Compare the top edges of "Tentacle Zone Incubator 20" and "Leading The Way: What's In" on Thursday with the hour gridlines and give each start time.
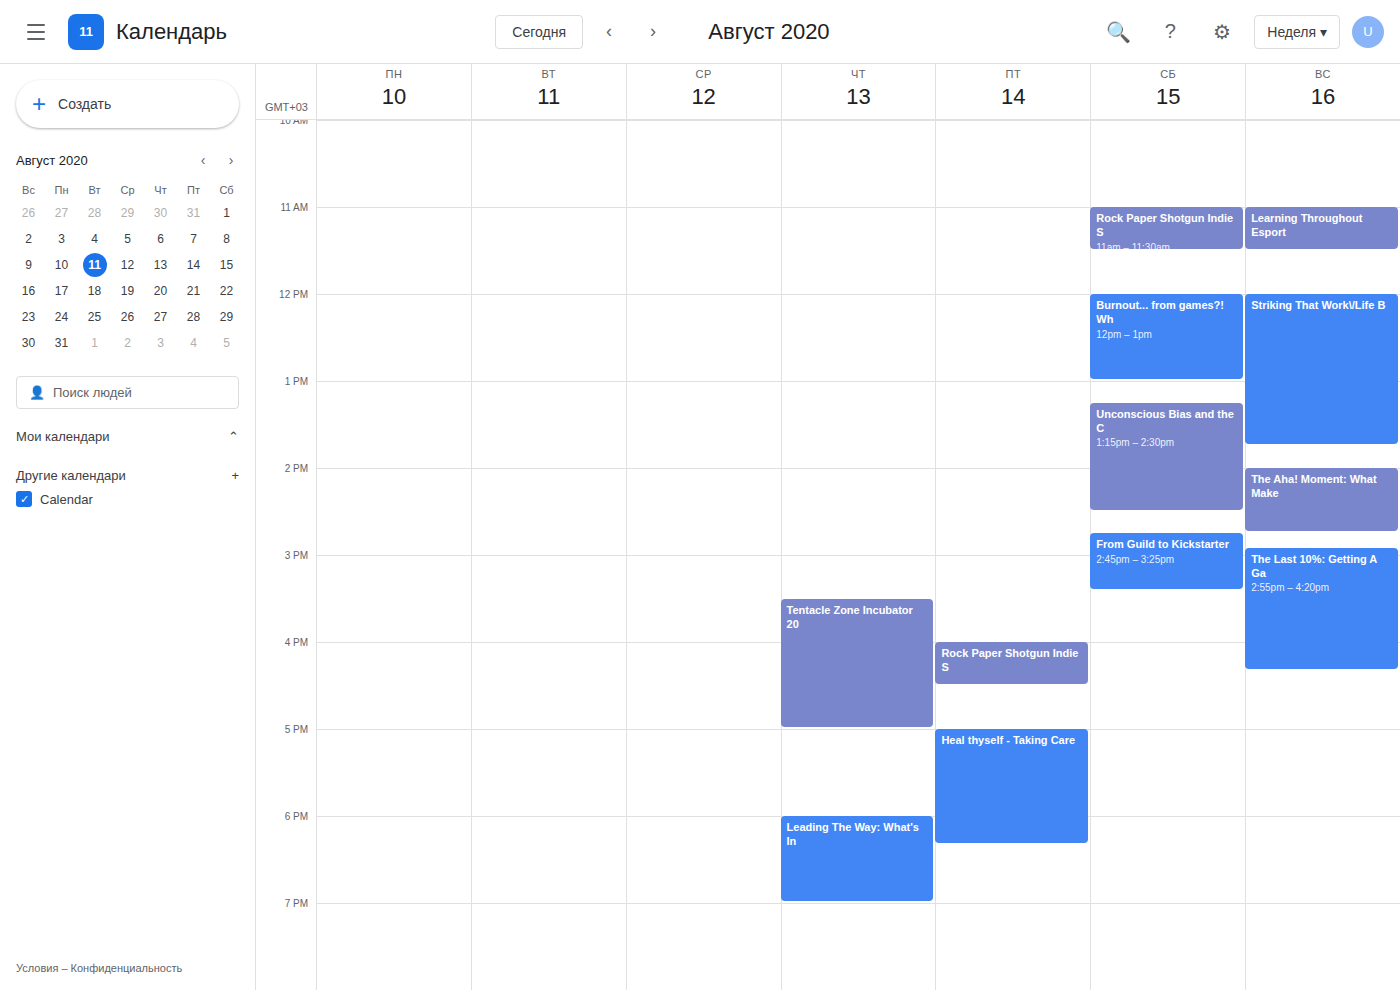
"Tentacle Zone Incubator 20": 15:30, halfway between the 15:00 and 16:00 lines. "Leading The Way: What's In": 18:00, exactly on the 18:00 line.